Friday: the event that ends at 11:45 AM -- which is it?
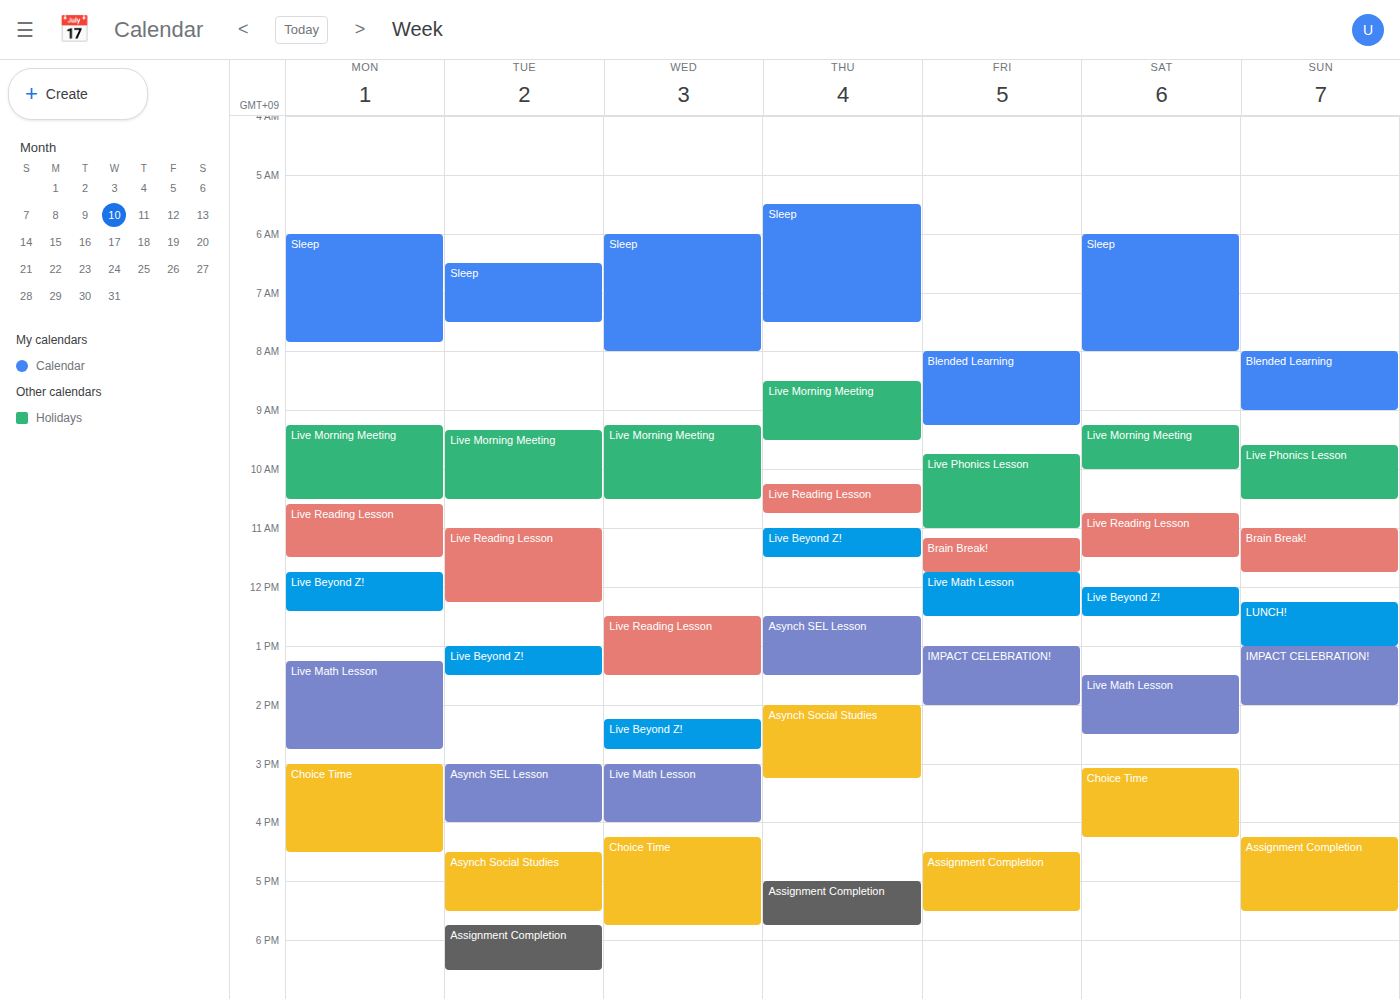
"Brain Break!"